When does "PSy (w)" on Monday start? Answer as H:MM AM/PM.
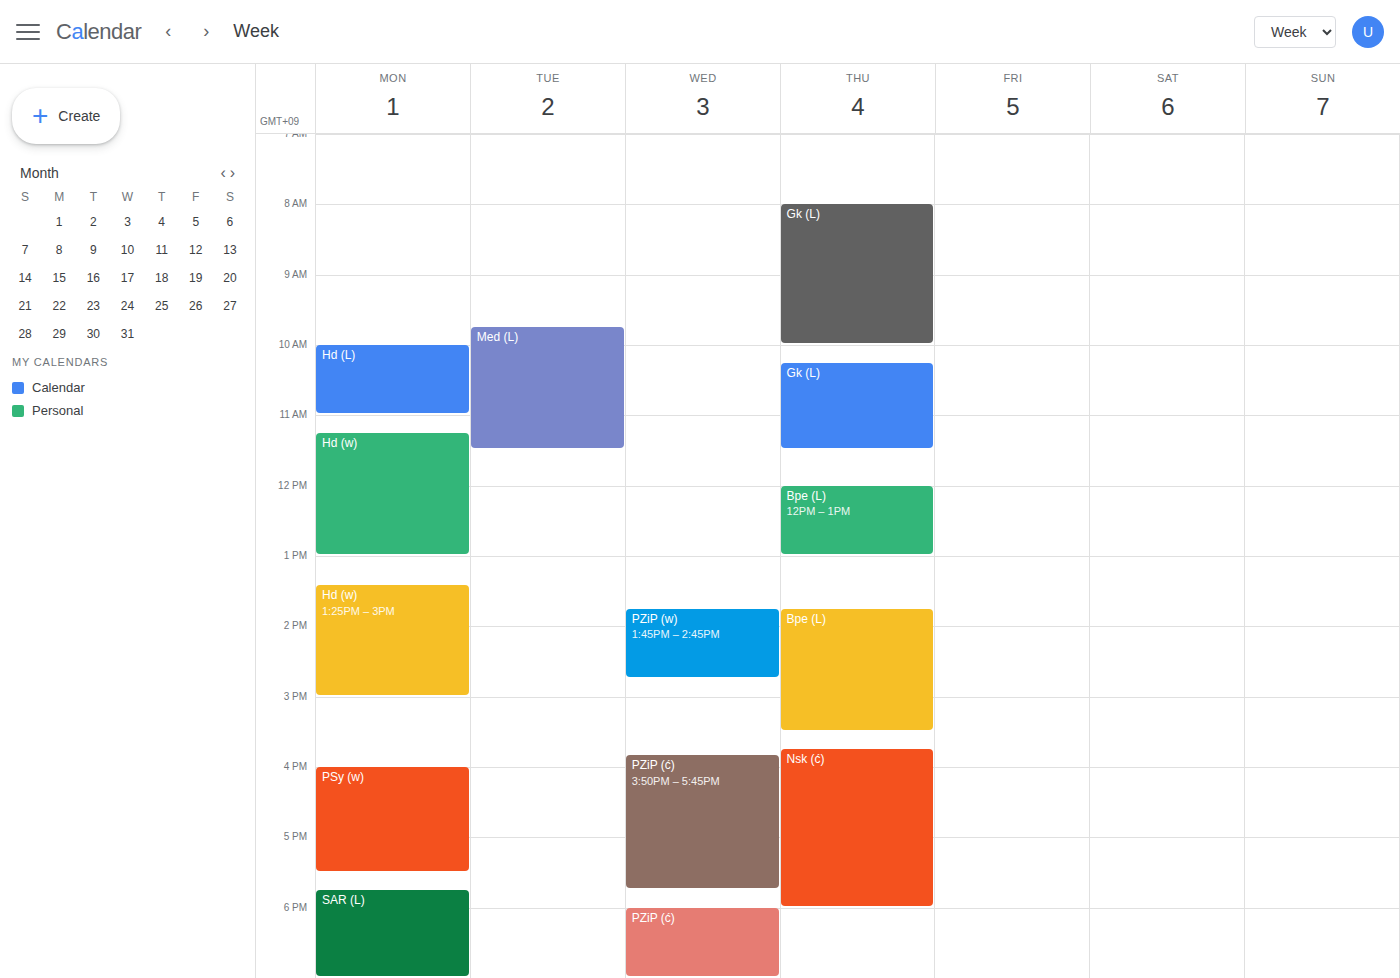
4:00 PM